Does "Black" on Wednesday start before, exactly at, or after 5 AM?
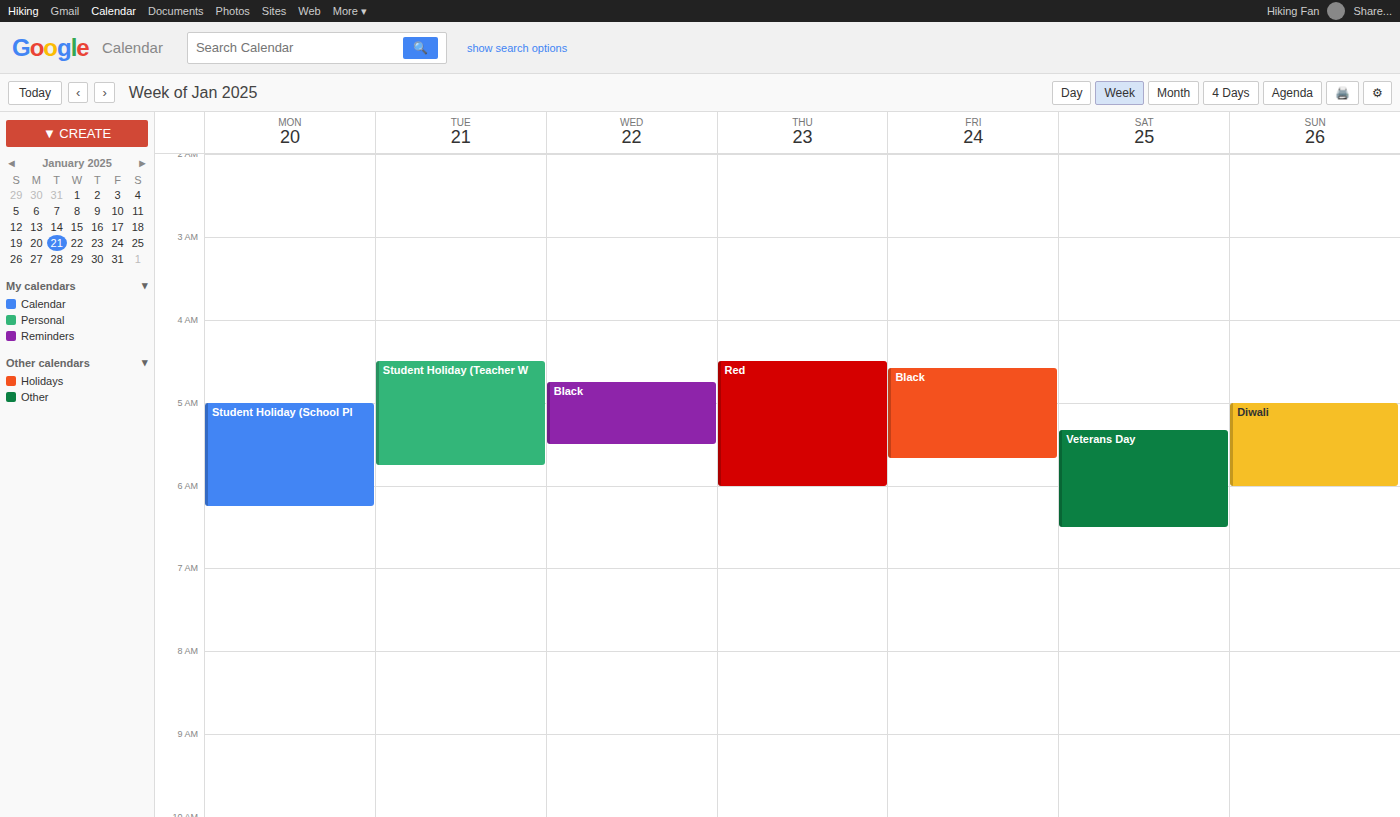
4:45 AM -- before 5 AM, 15 minutes above the 5 AM line.